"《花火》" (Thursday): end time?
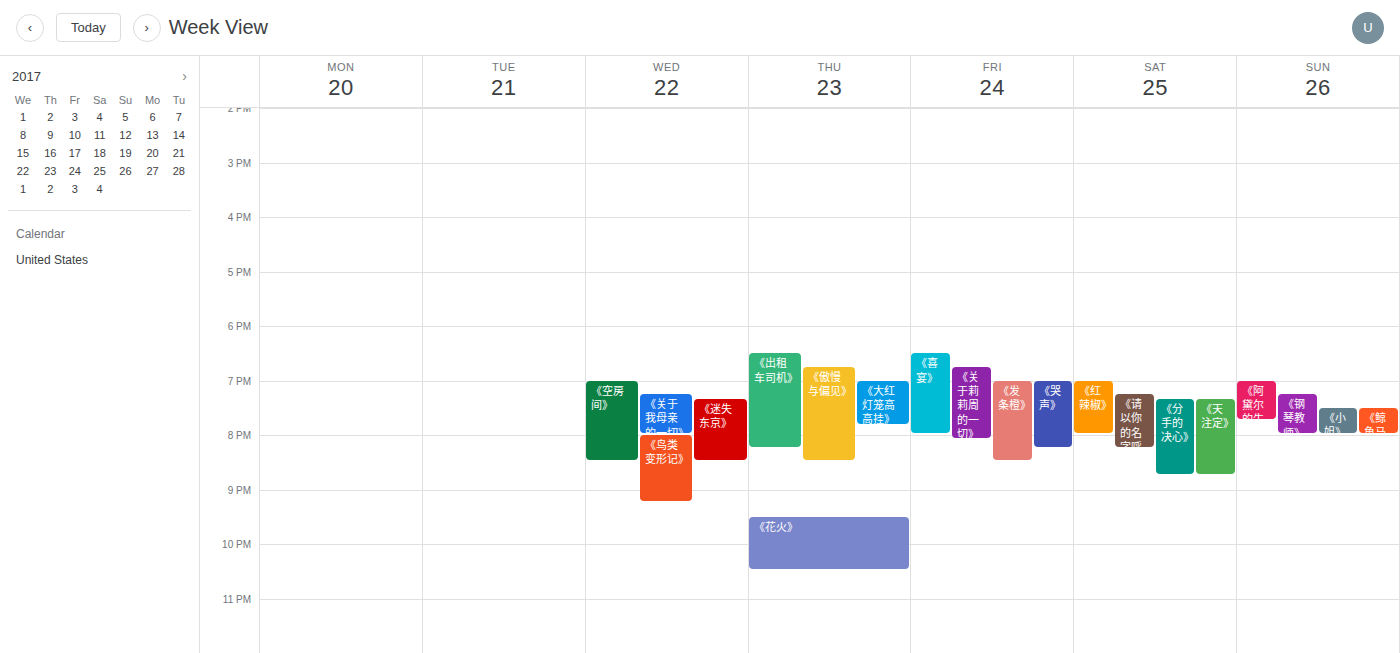
10:30 PM